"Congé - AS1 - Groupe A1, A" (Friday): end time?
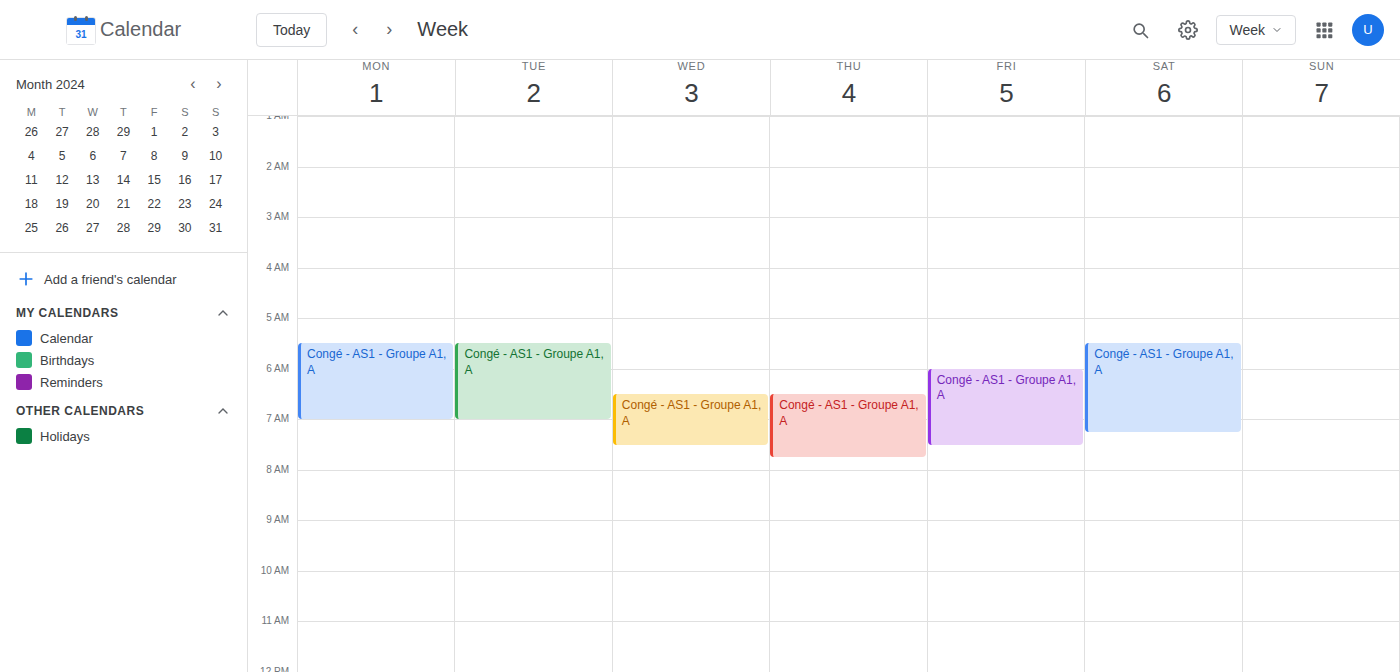
7:30 AM